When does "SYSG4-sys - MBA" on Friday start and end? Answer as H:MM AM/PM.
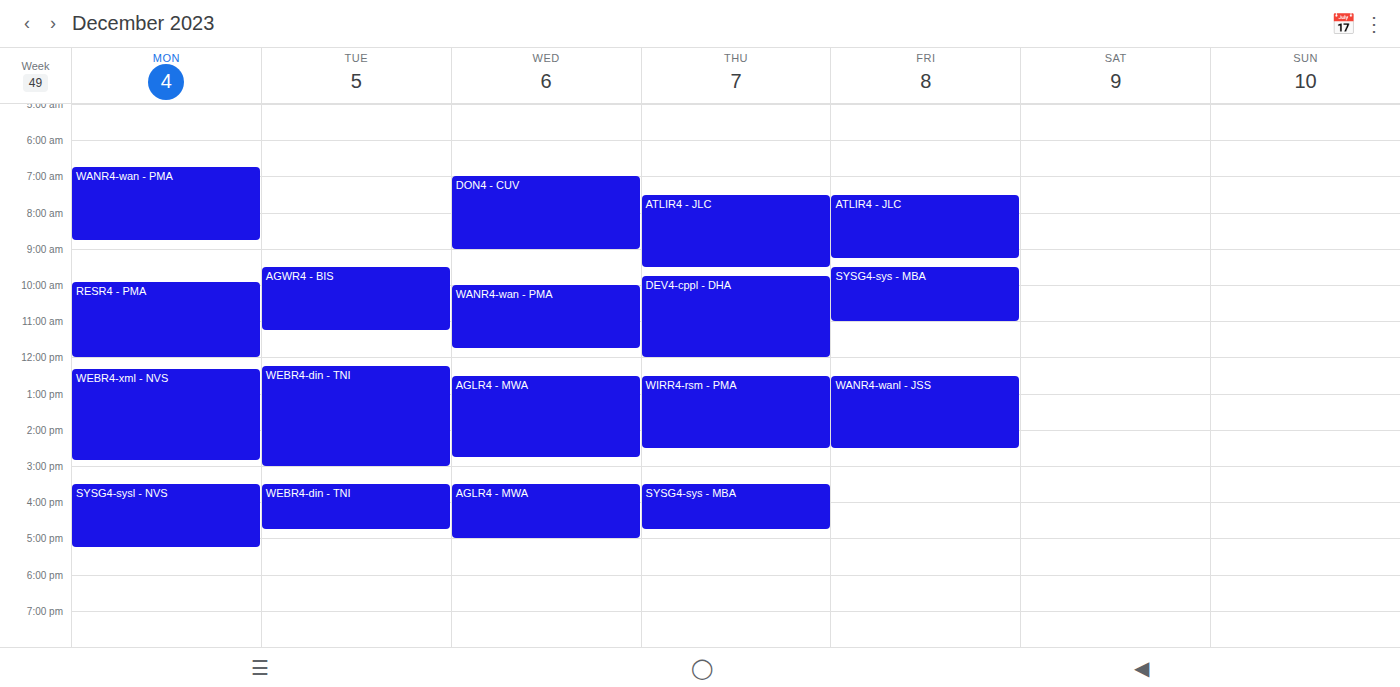
9:30 AM to 11:00 AM